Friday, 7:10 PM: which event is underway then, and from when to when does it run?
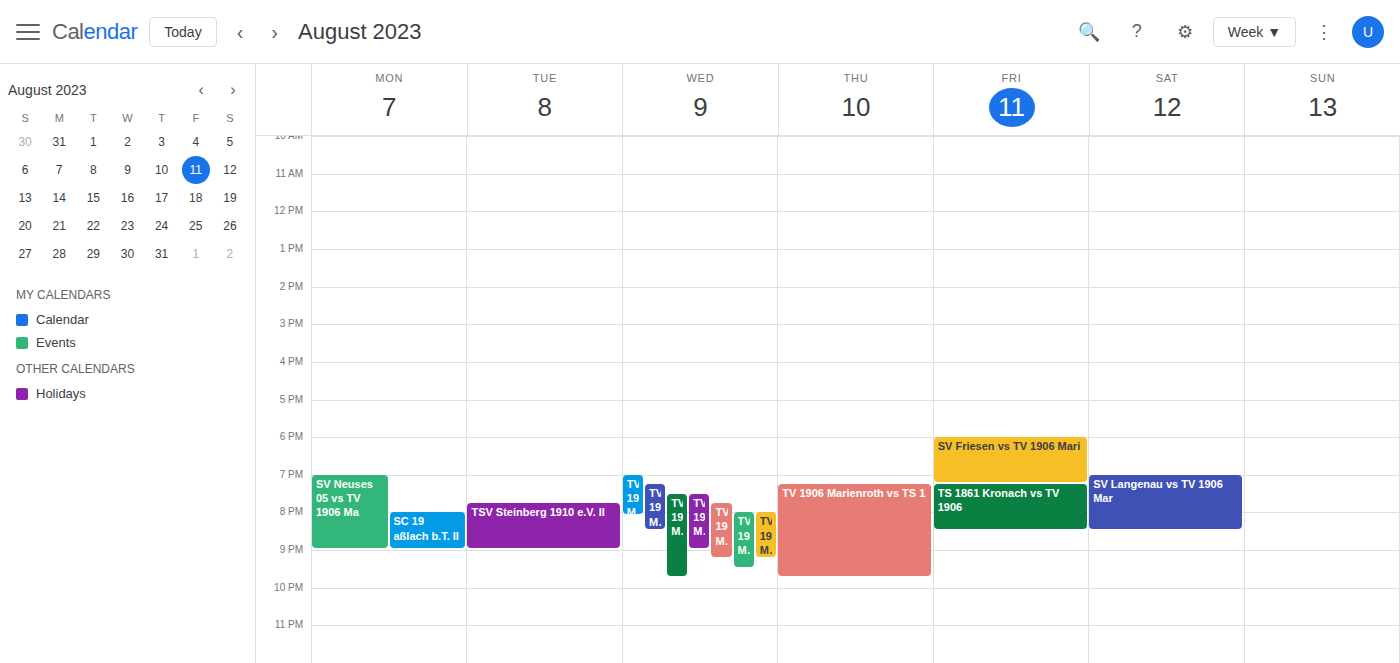
"SV Friesen vs TV 1906 Mari", 6:00 PM to 7:15 PM